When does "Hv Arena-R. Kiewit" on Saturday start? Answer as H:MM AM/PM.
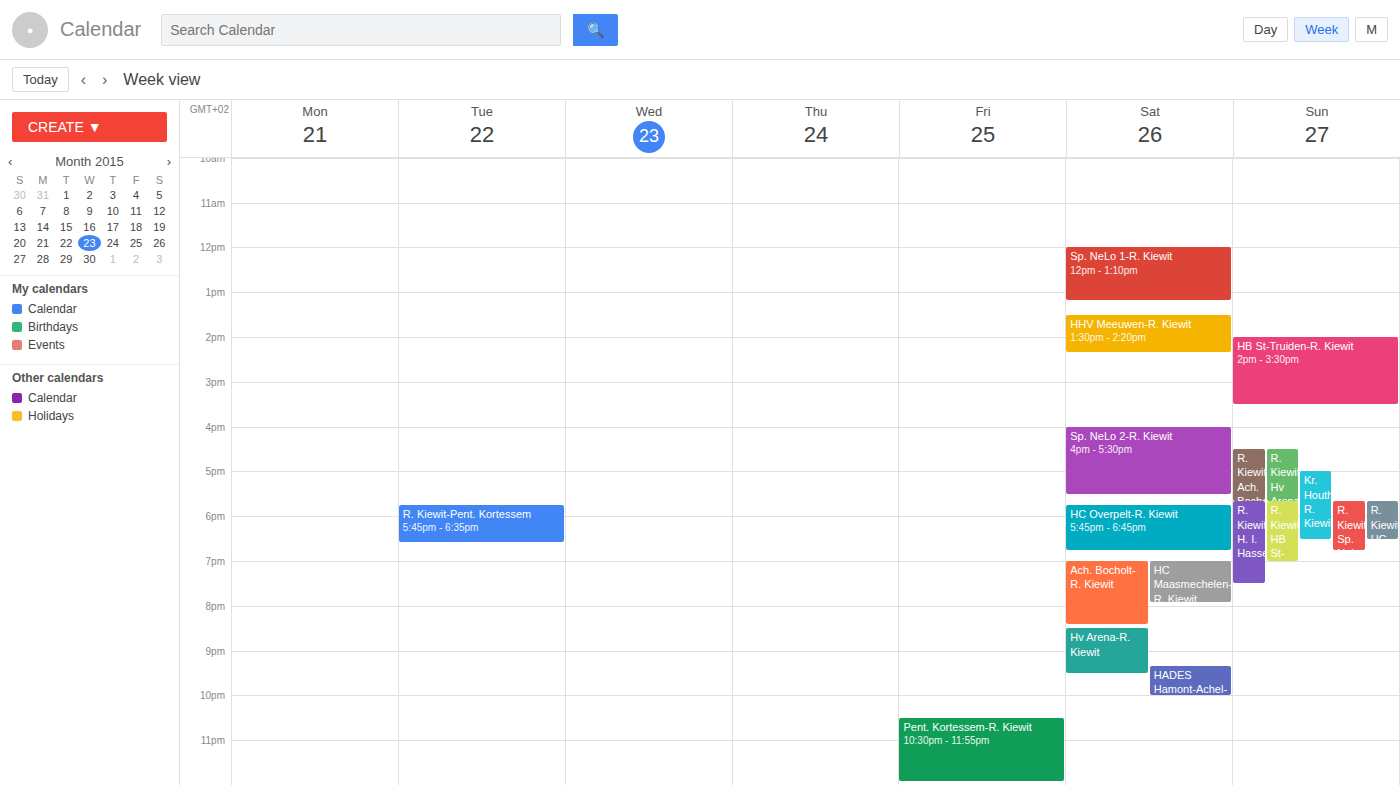
8:30 PM